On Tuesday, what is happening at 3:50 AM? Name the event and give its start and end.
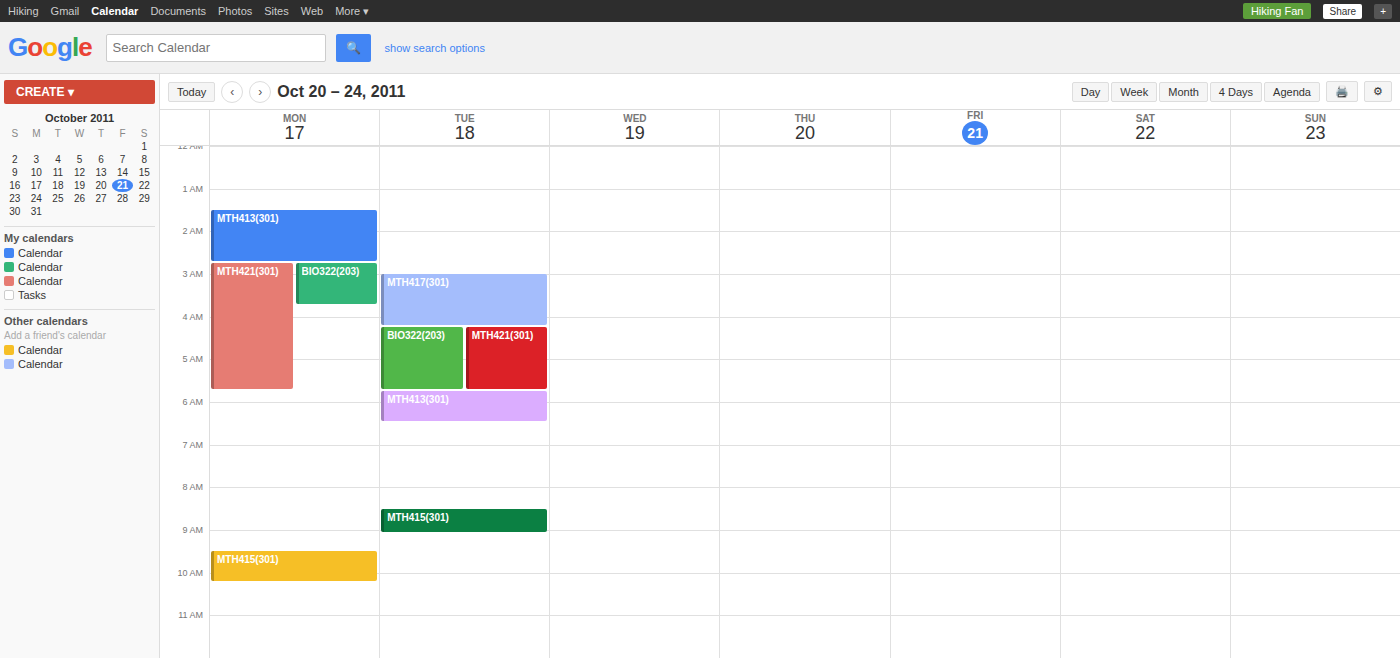
"MTH417(301)", 3:00 AM to 4:15 AM